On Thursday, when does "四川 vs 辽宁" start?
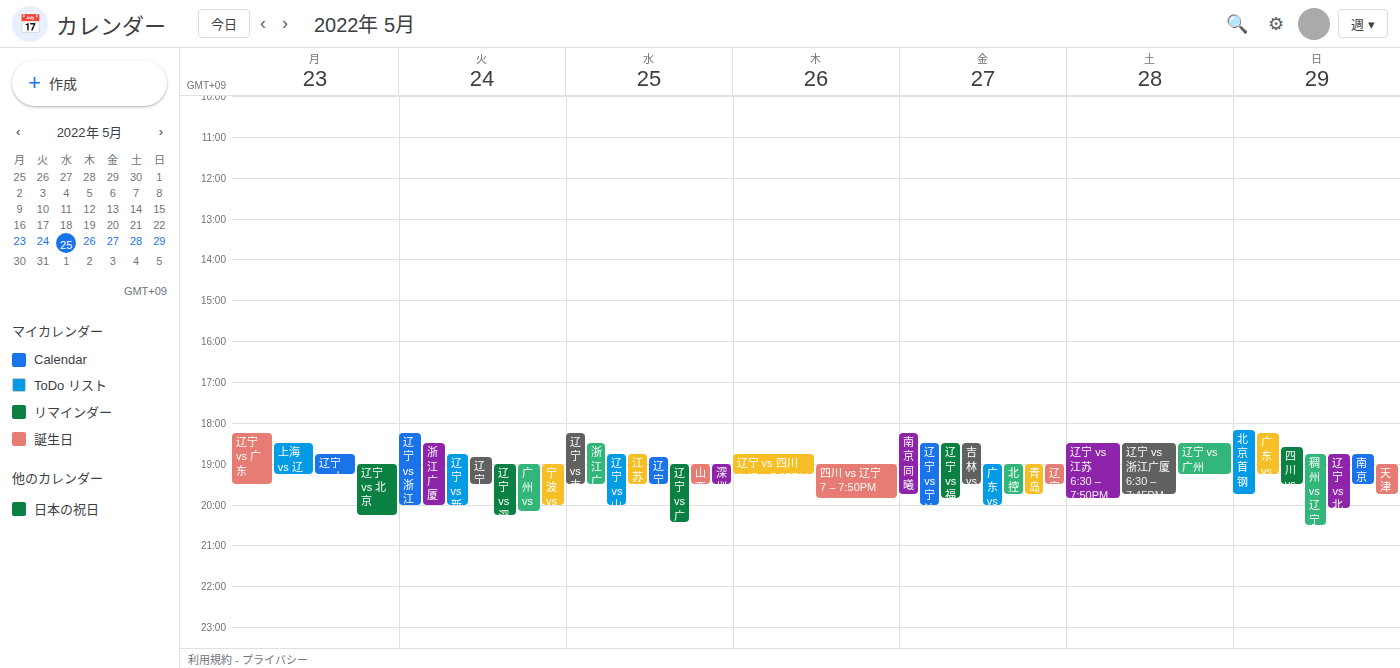
7:00 PM